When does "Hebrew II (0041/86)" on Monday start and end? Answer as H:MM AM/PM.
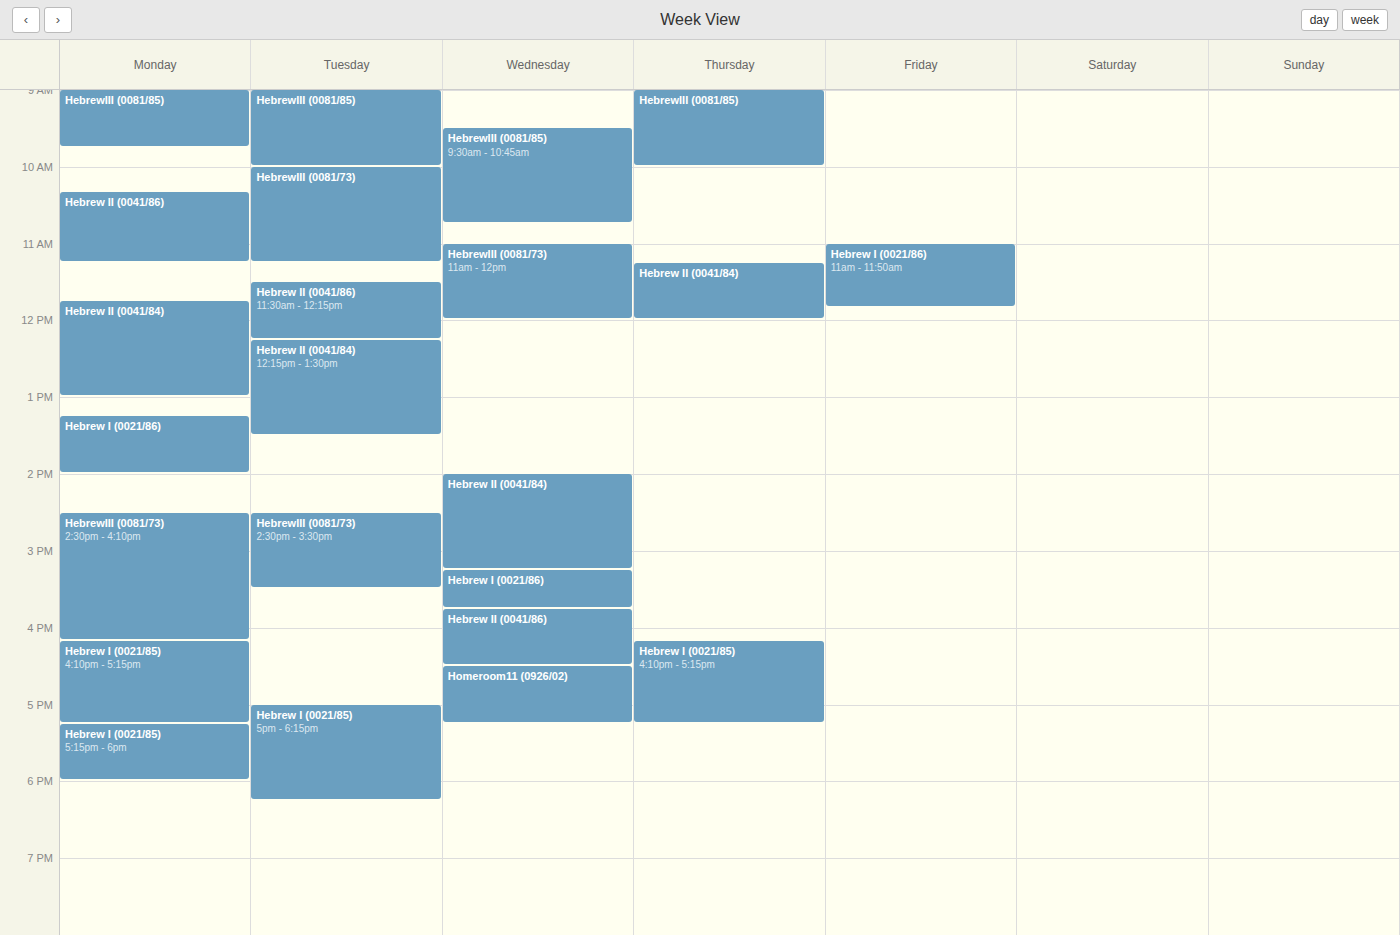
10:20 AM to 11:15 AM